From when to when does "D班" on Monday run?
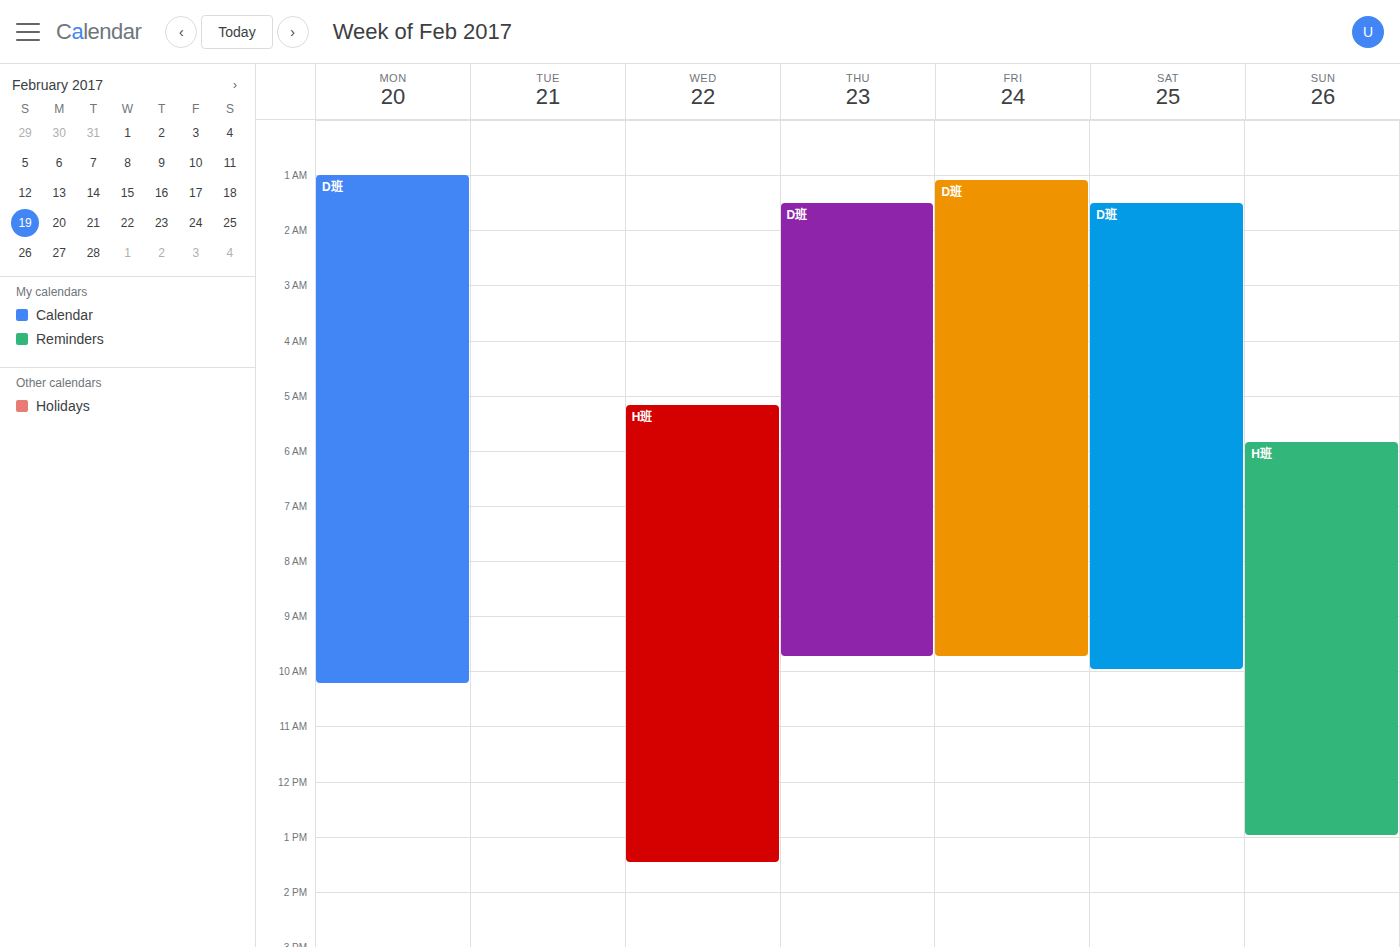
1:00 AM to 10:15 AM